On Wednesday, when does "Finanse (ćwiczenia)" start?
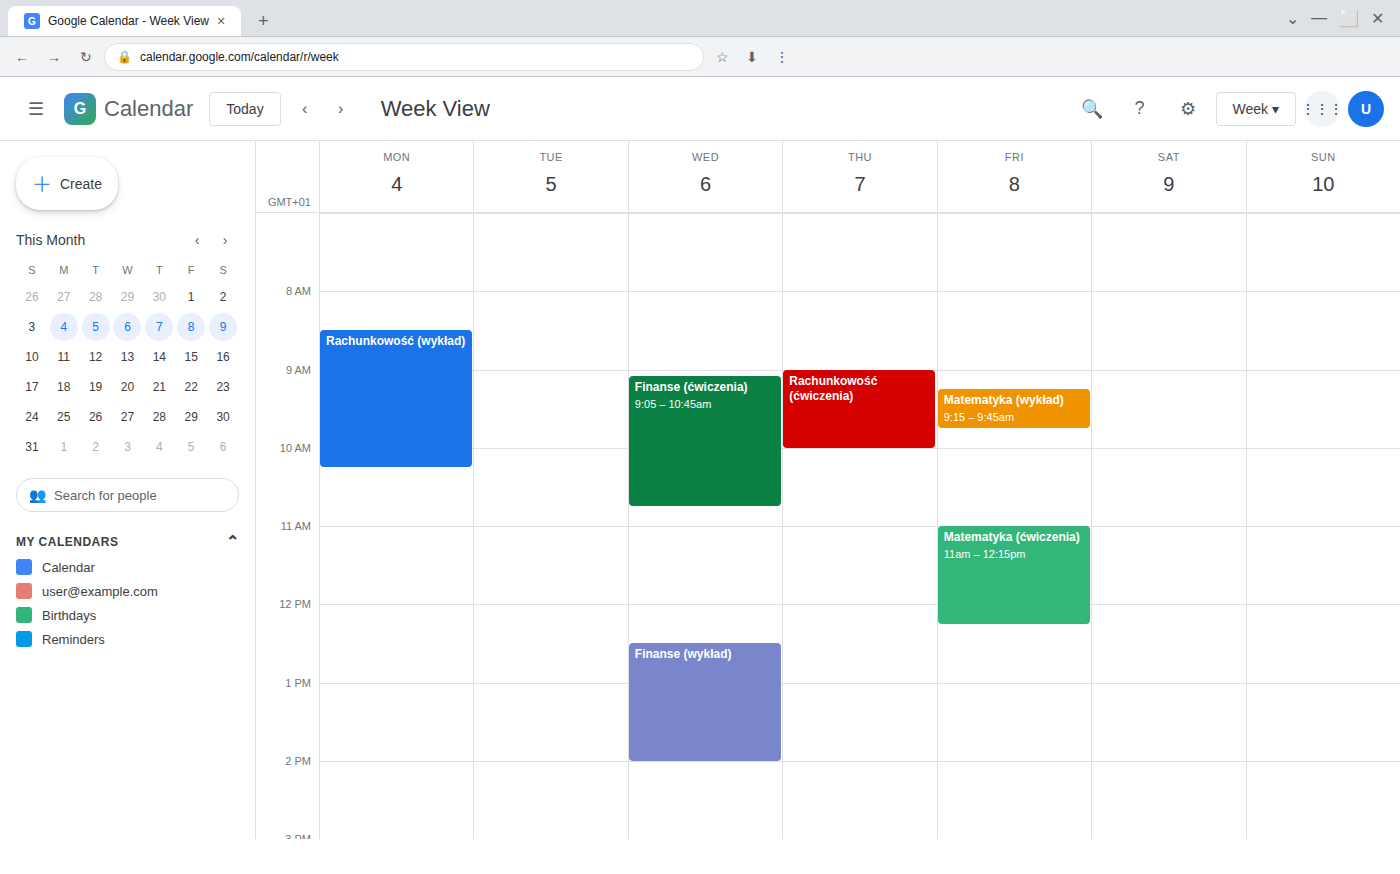
9:05 AM